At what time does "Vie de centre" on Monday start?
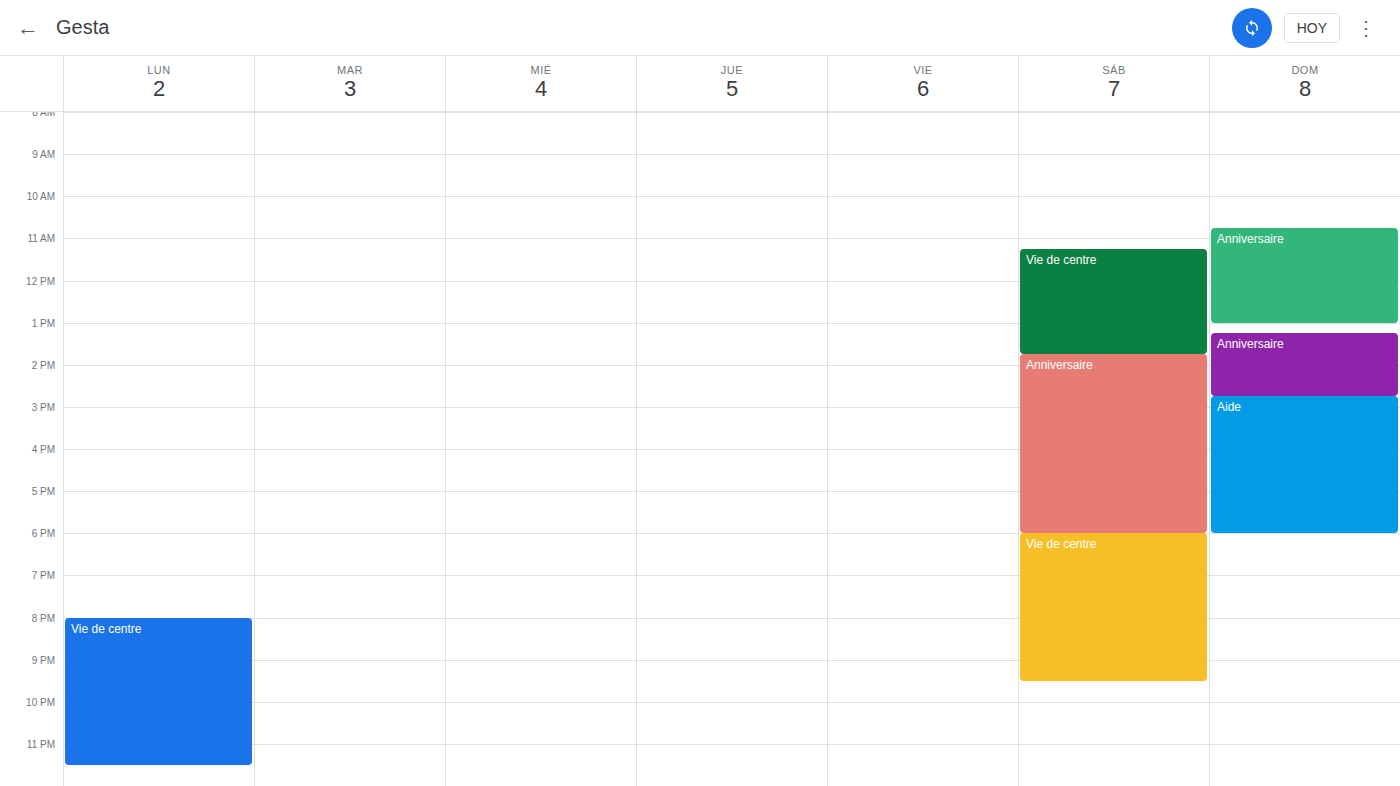
8:00 PM